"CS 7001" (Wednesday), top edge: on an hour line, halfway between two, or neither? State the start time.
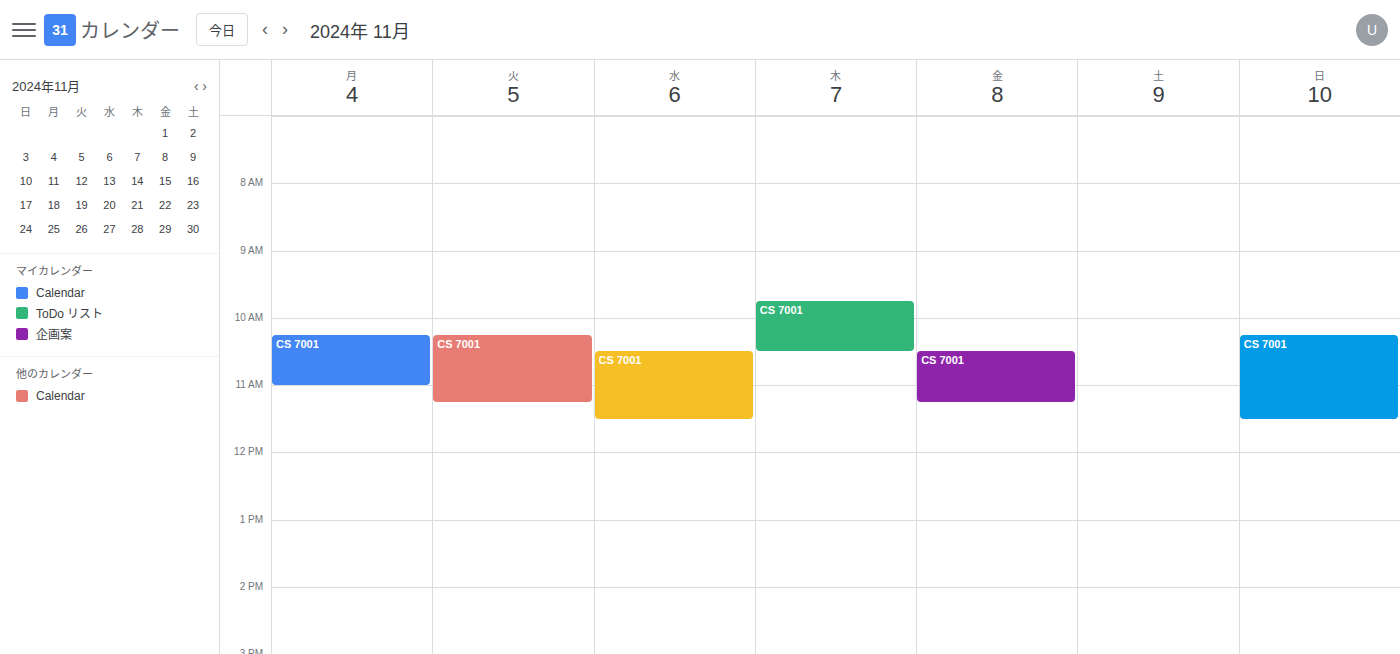
10:30 AM -- halfway between the 10 AM and 11 AM lines.